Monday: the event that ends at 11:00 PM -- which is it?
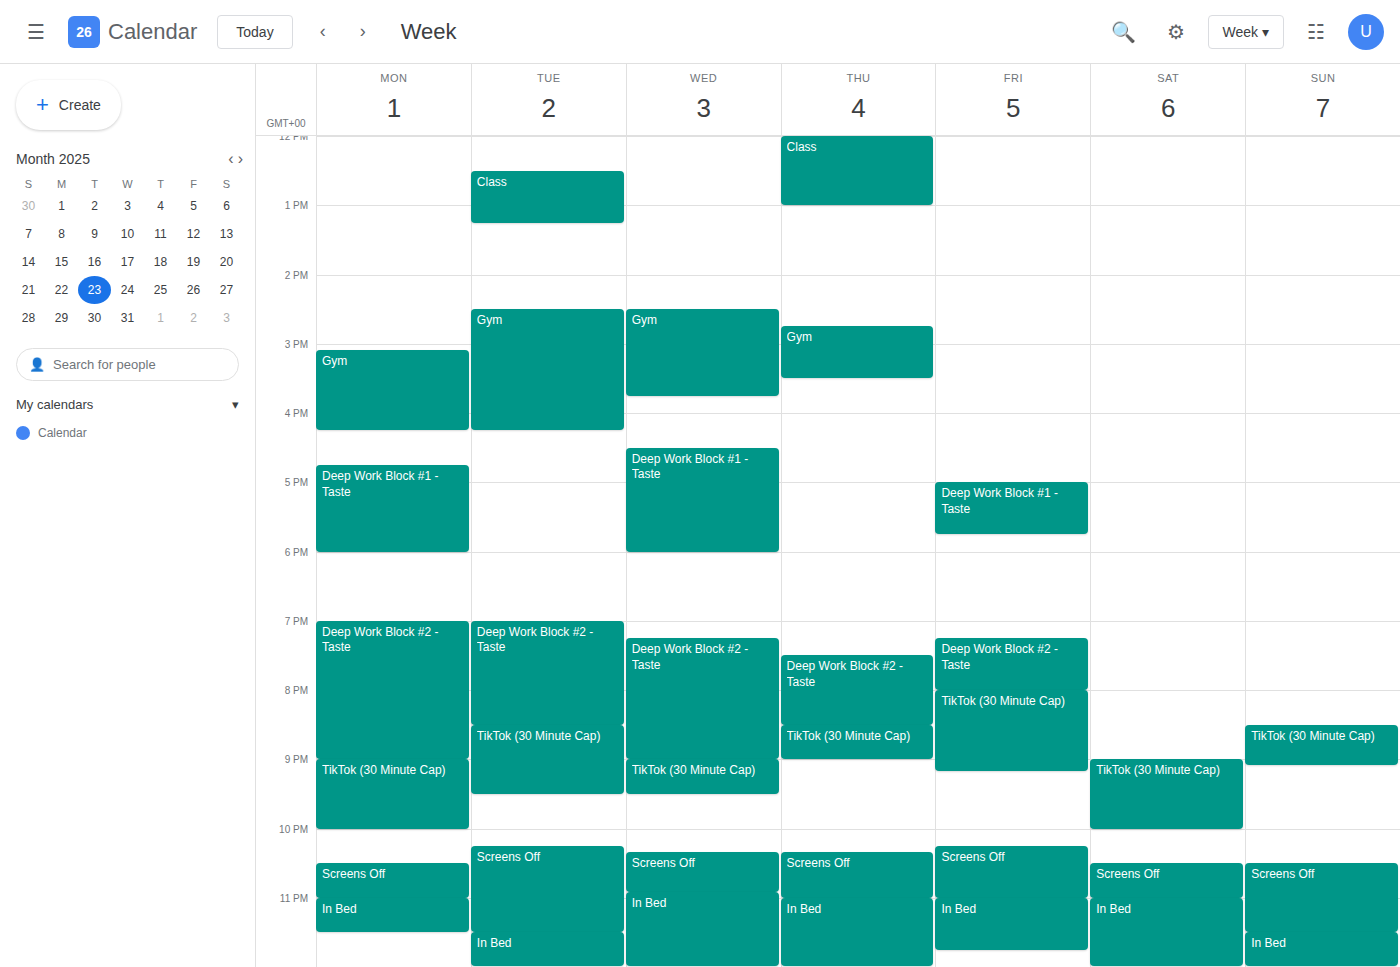
"Screens Off"